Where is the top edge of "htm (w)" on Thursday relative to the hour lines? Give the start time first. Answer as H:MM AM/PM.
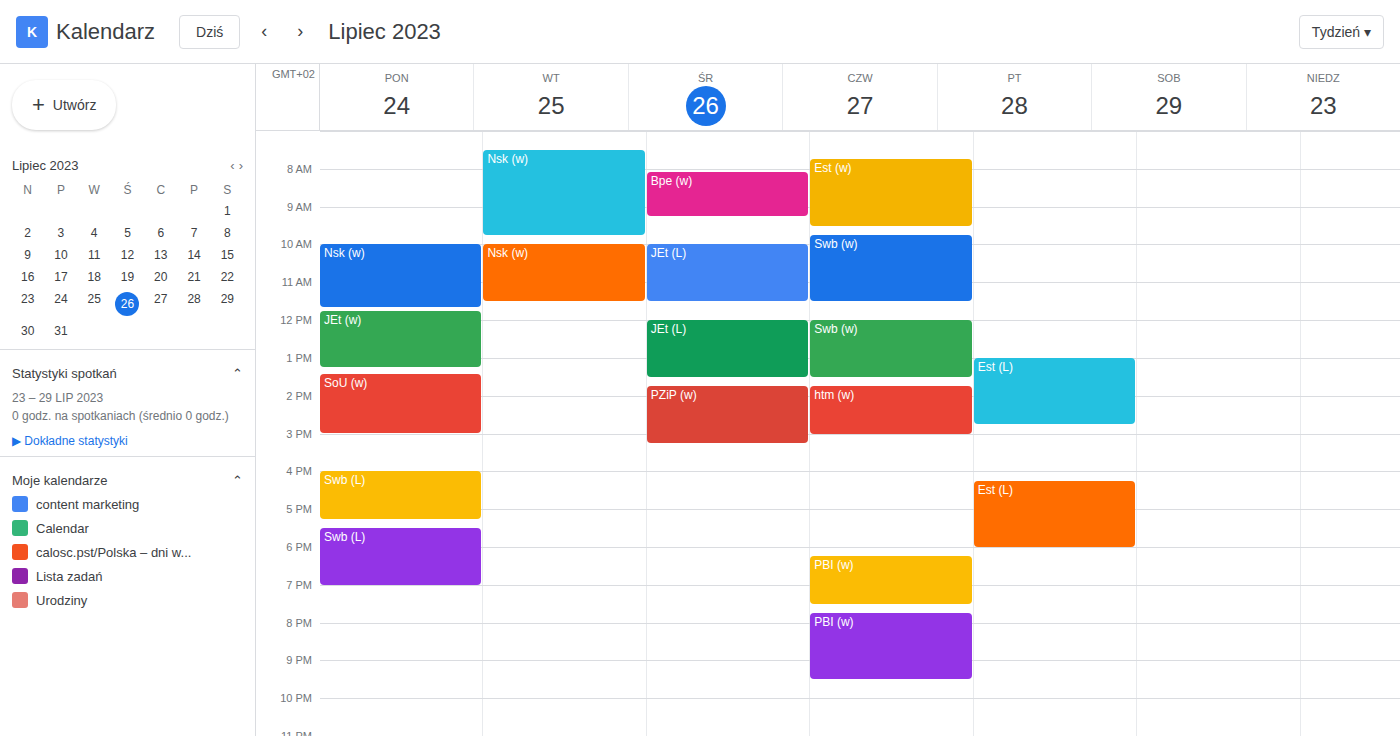
1:45 PM -- neither: three quarters of the way from the 1 PM line to the 2 PM line.